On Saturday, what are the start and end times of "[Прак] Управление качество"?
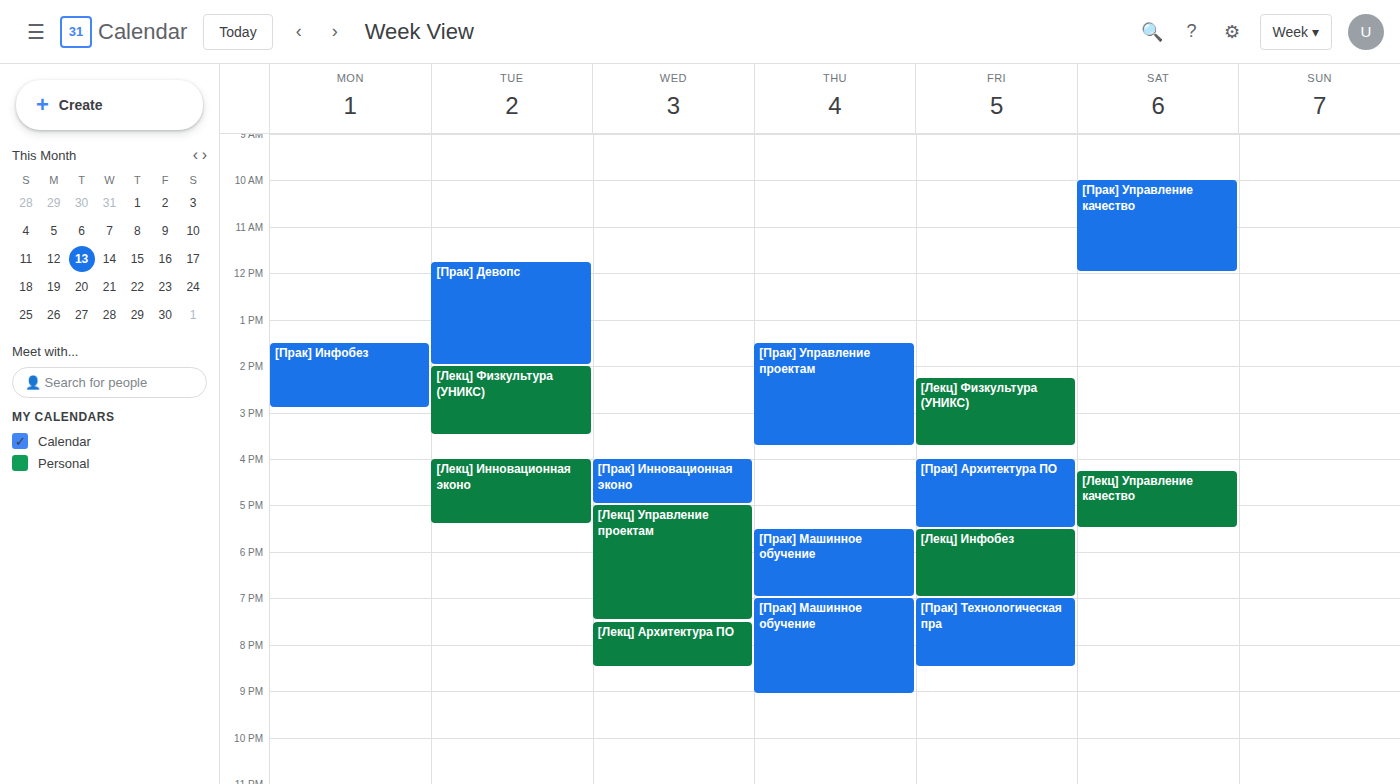
10:00 AM to 12:00 PM